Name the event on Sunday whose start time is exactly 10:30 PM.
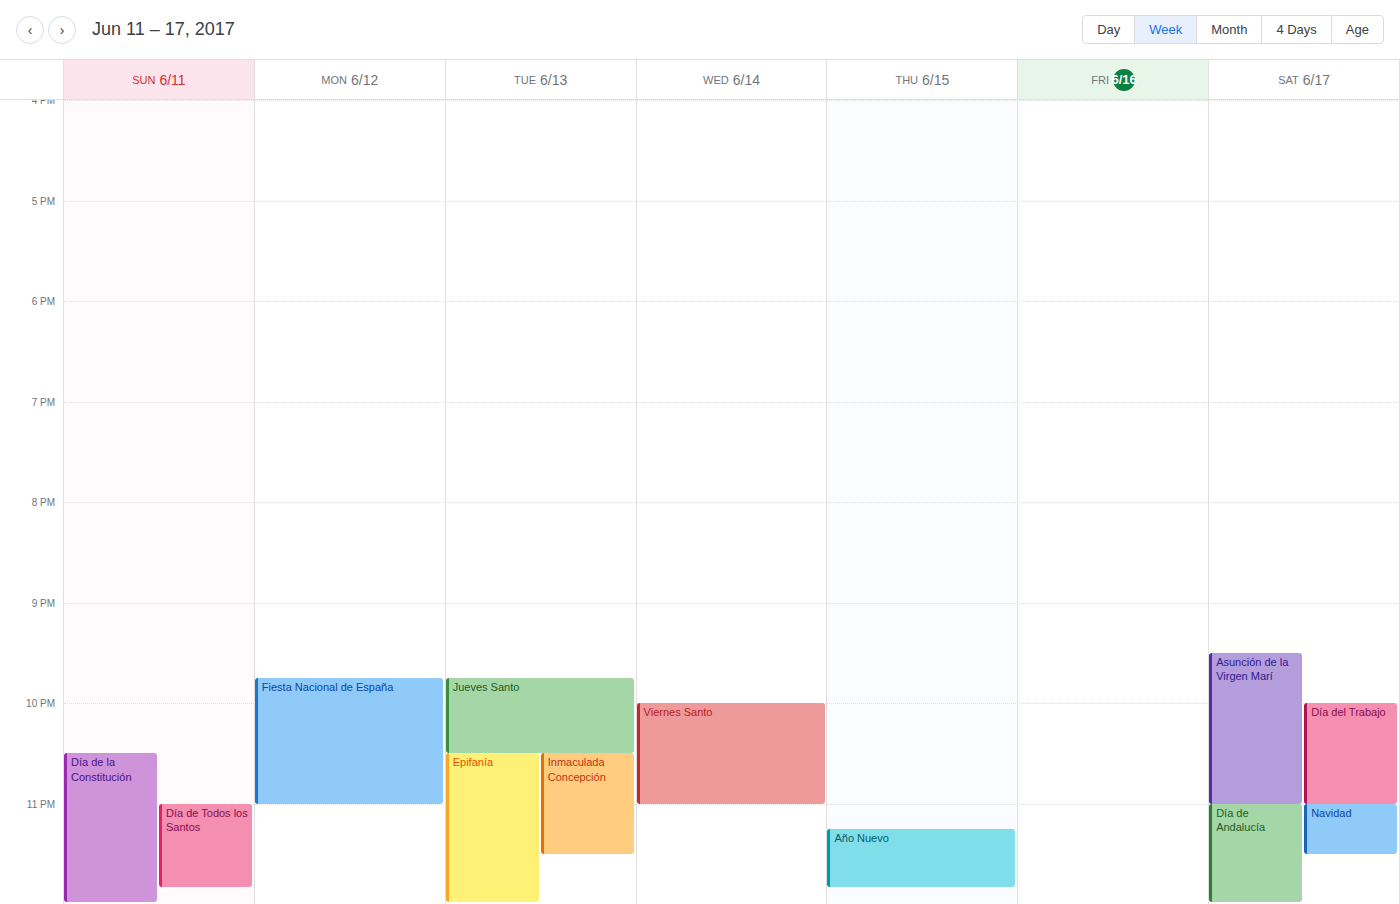
"Día de la Constitución"